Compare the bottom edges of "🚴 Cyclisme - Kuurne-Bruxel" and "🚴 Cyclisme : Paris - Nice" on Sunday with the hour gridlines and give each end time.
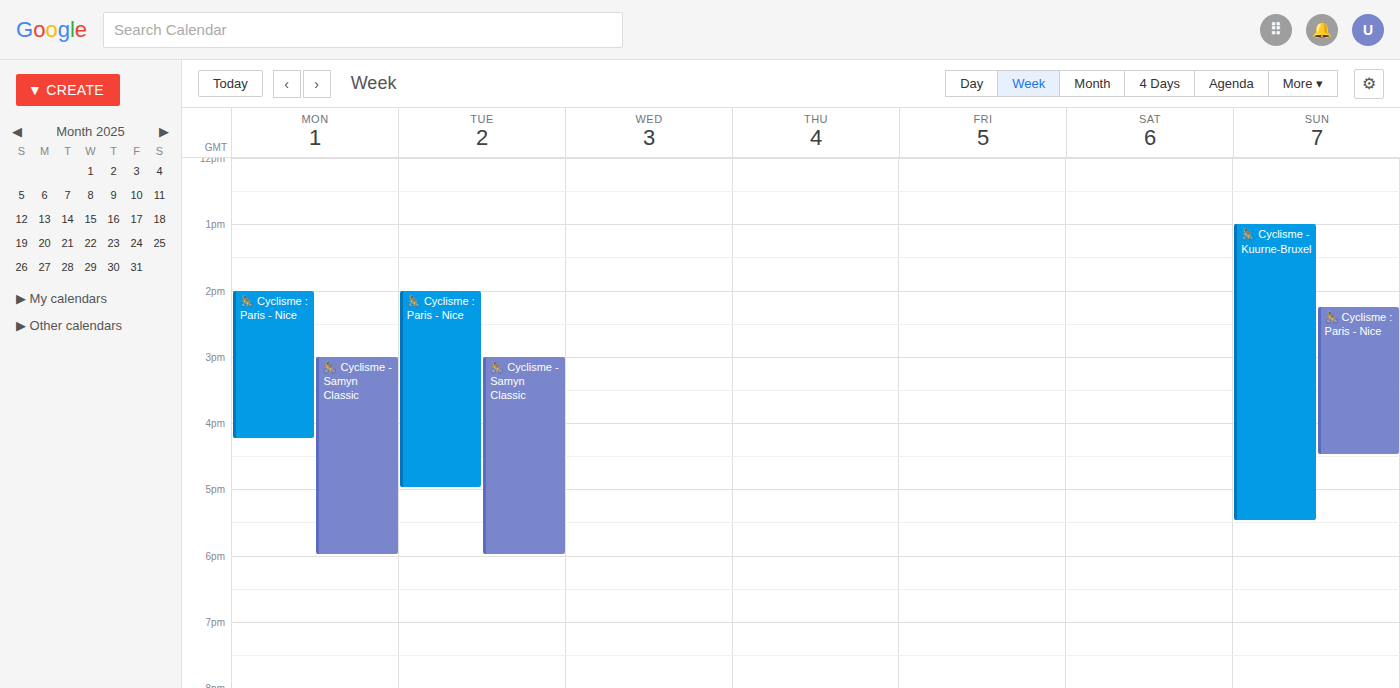
"🚴 Cyclisme - Kuurne-Bruxel": 5:30 PM, halfway between the 5 PM and 6 PM lines. "🚴 Cyclisme : Paris - Nice": 4:30 PM, halfway between the 4 PM and 5 PM lines.